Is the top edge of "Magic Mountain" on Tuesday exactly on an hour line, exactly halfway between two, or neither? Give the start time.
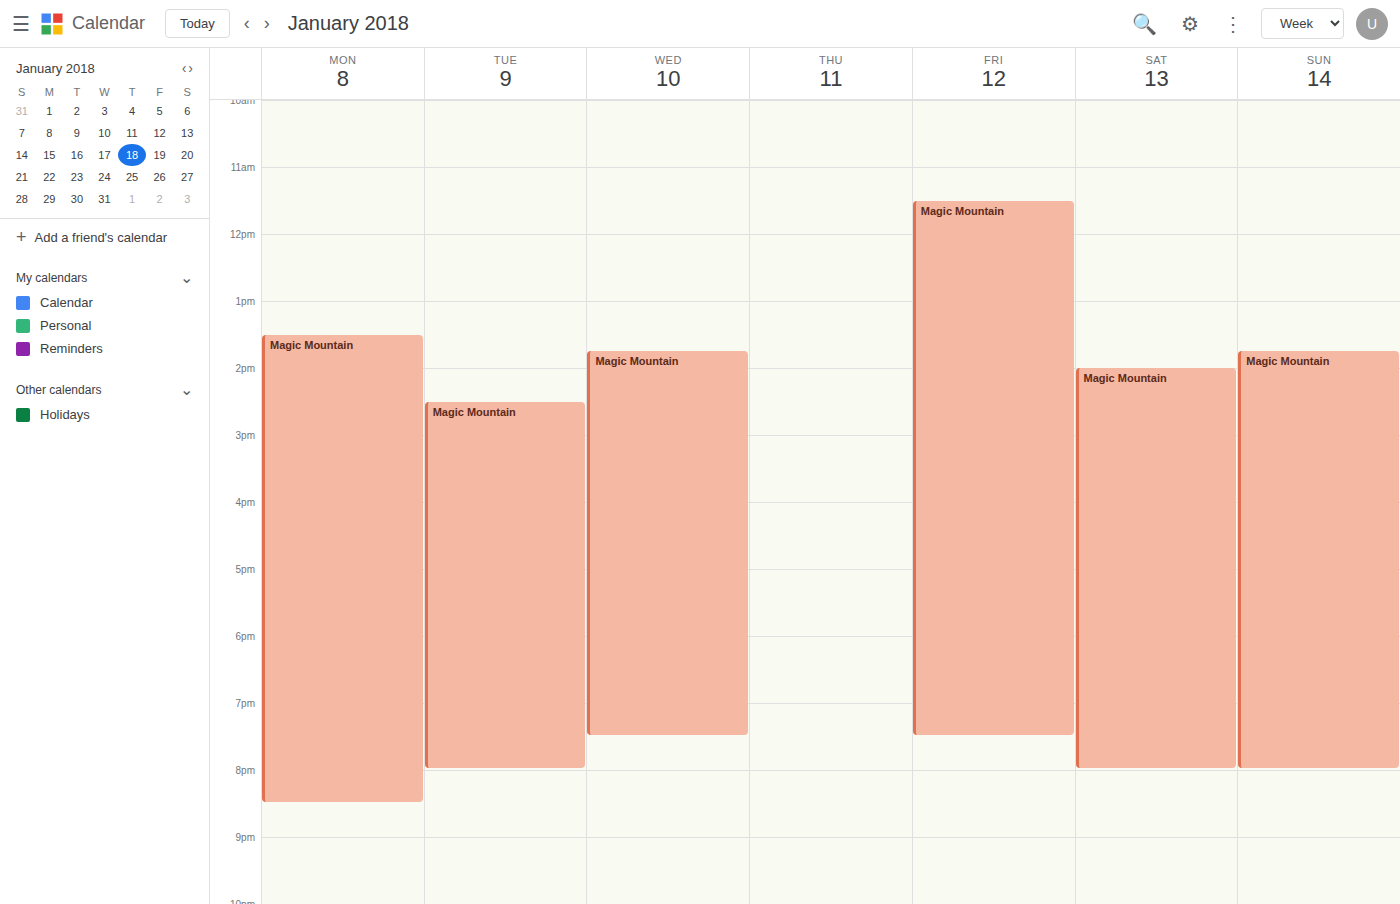
2:30 PM -- halfway between the 2 PM and 3 PM lines.